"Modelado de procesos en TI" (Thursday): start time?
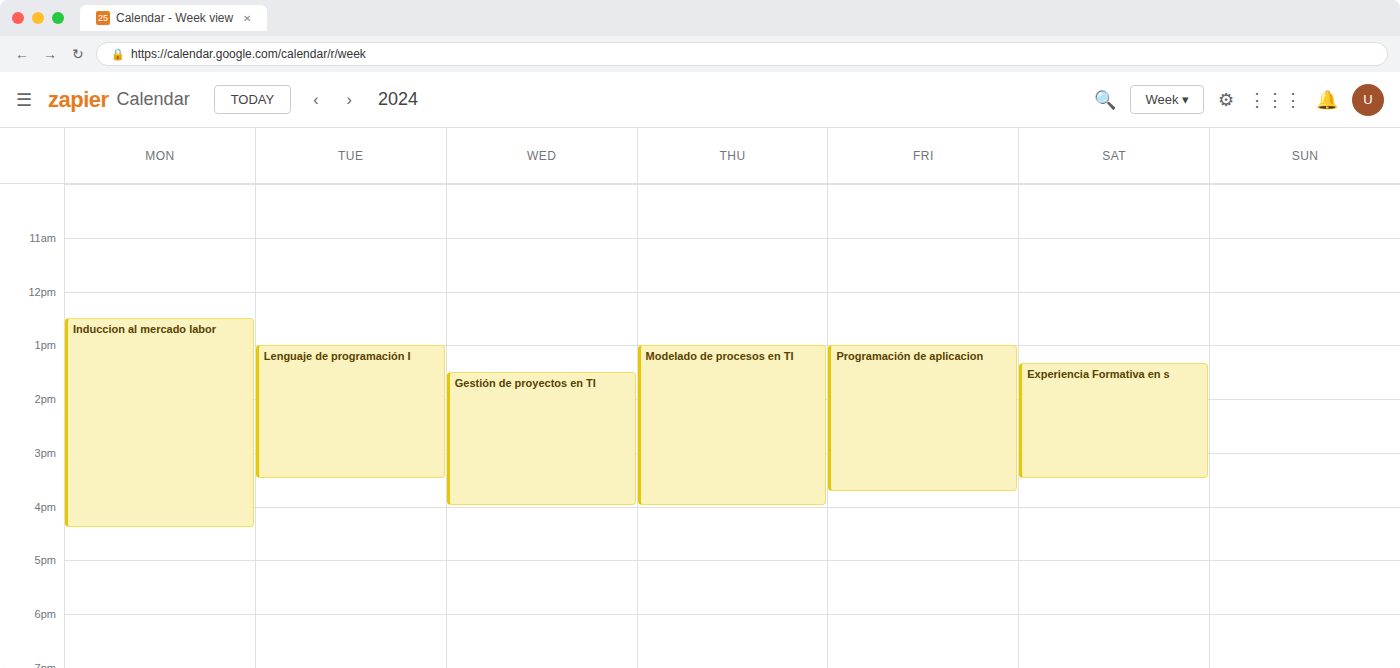
1:00 PM